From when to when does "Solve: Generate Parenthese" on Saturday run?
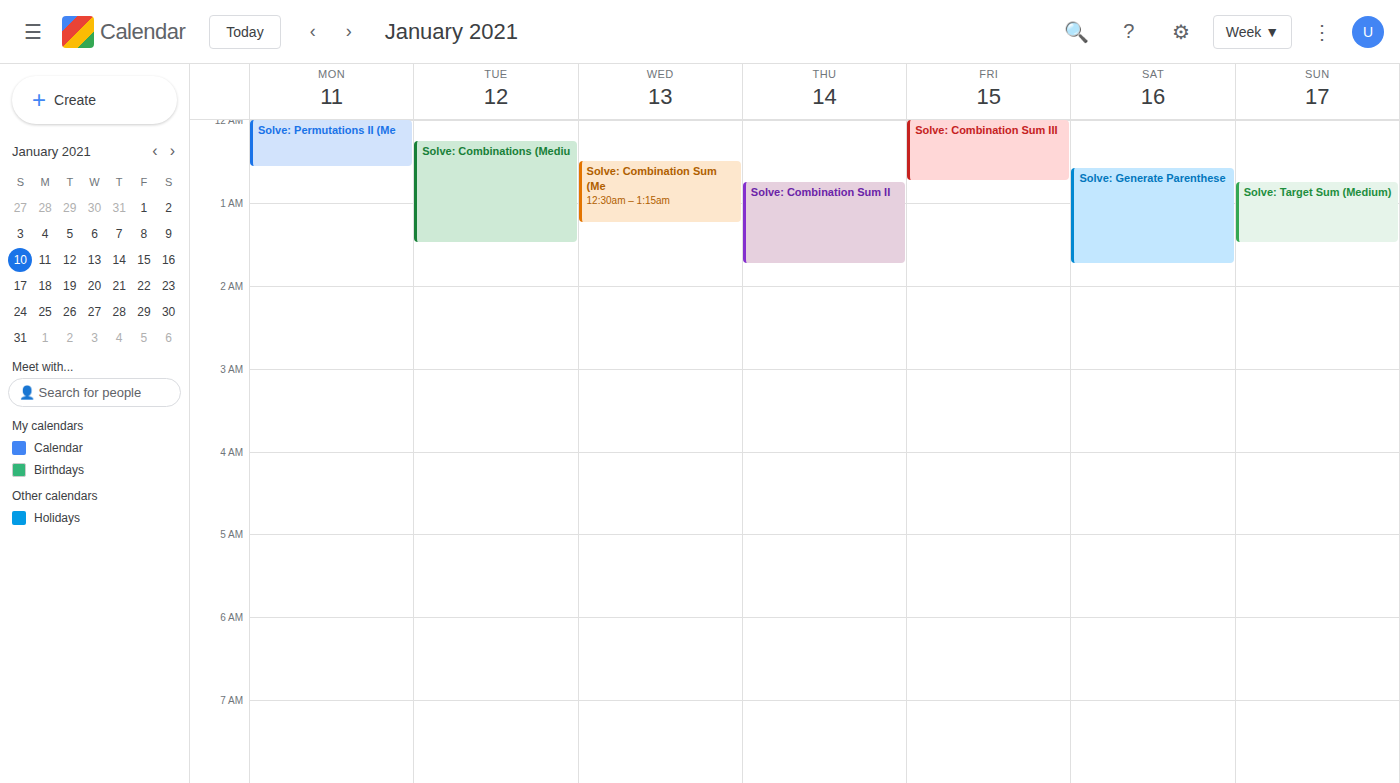
12:35 AM to 1:45 AM